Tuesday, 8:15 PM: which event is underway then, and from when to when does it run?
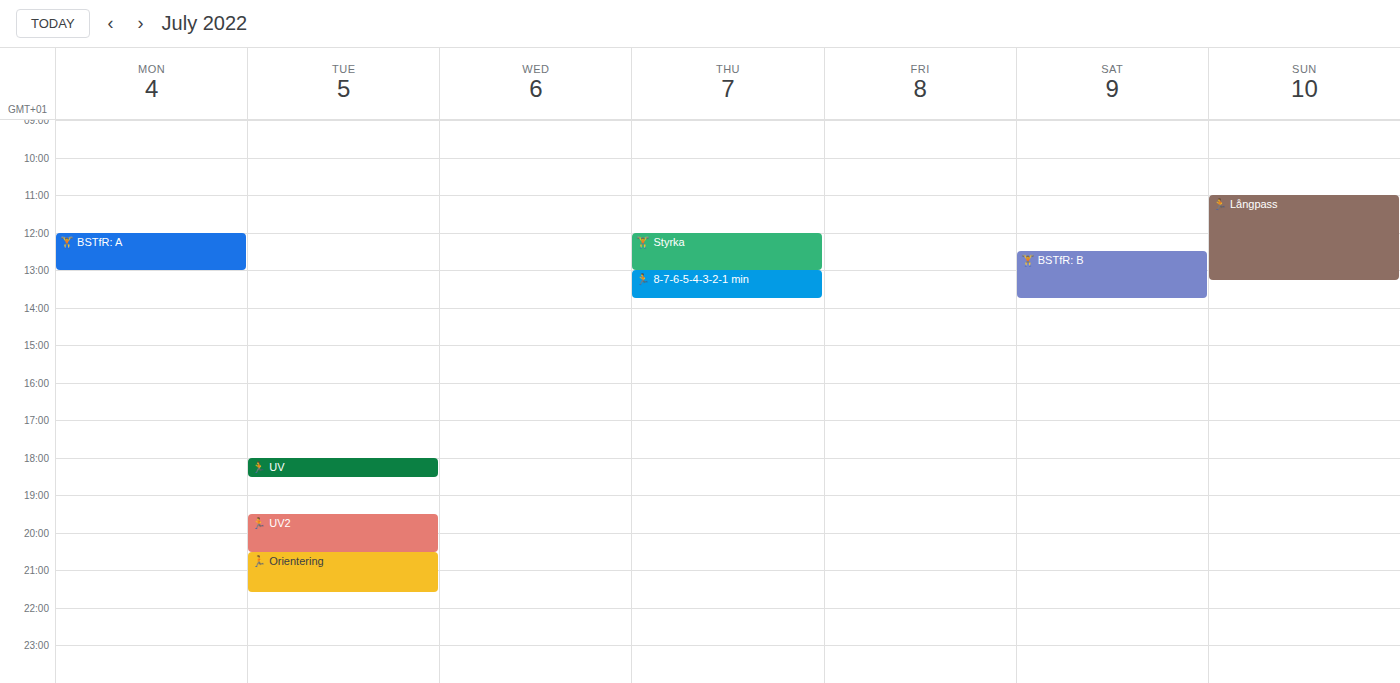
"🏃 UV2", 7:30 PM to 8:30 PM